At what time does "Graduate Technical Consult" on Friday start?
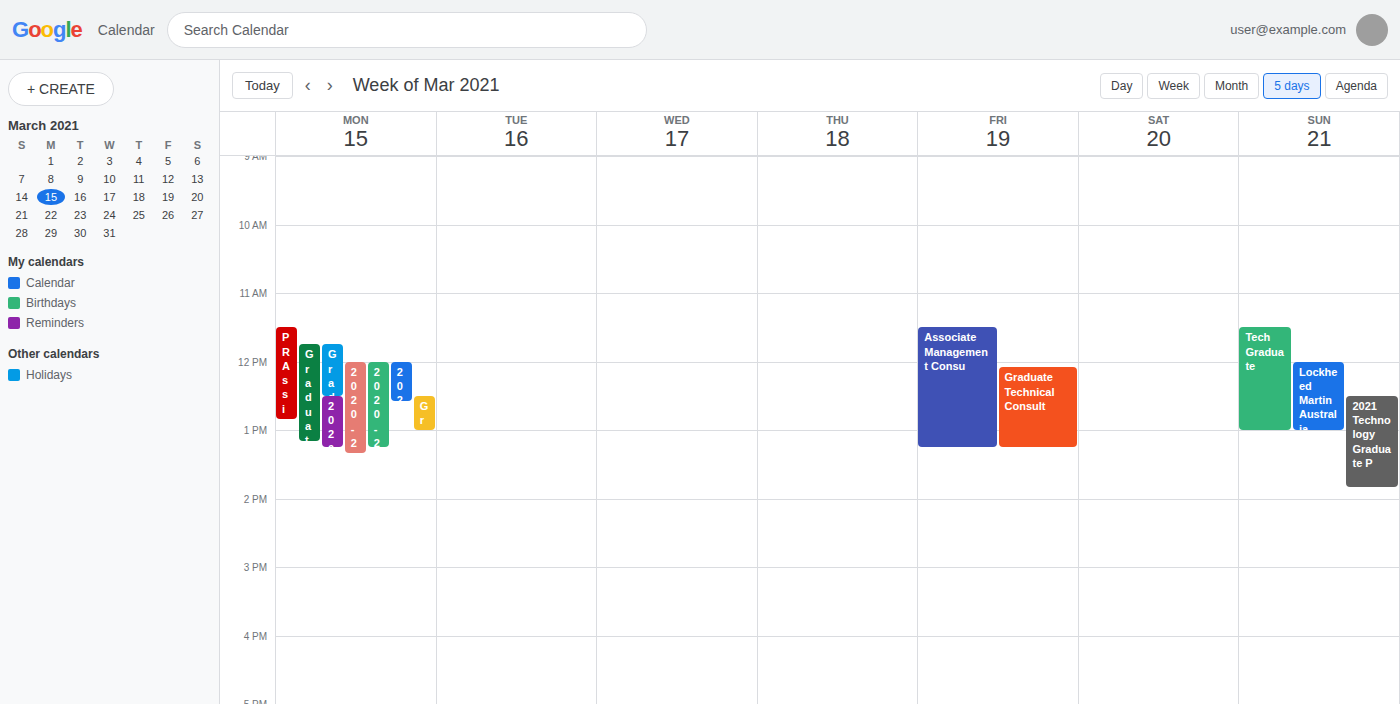
12:05 PM